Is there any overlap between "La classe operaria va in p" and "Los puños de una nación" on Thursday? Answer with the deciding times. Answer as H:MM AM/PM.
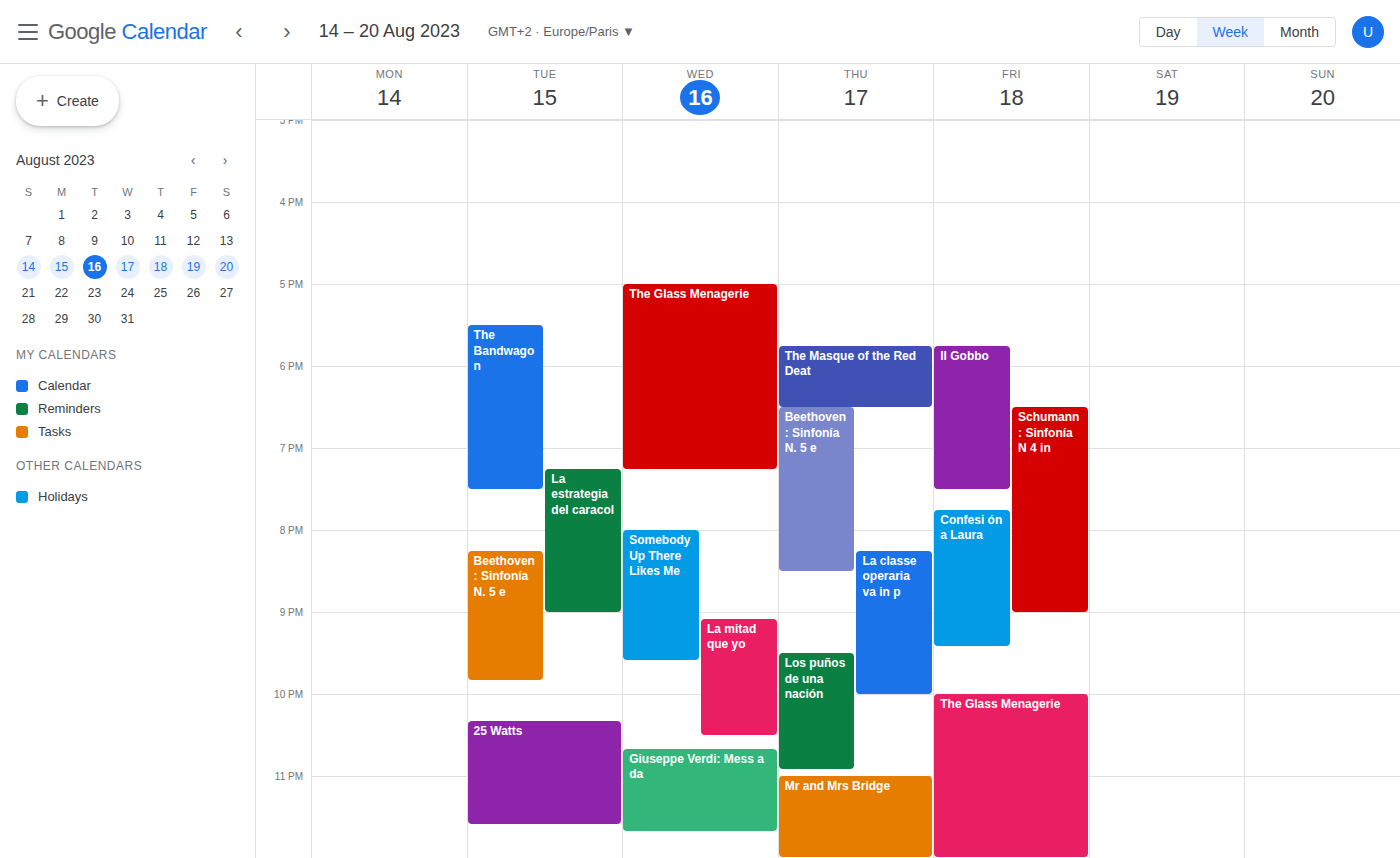
"Los puños de una nación" starts at 9:30 PM, before "La classe operaria va in p" ends at 10:00 PM -- they overlap.